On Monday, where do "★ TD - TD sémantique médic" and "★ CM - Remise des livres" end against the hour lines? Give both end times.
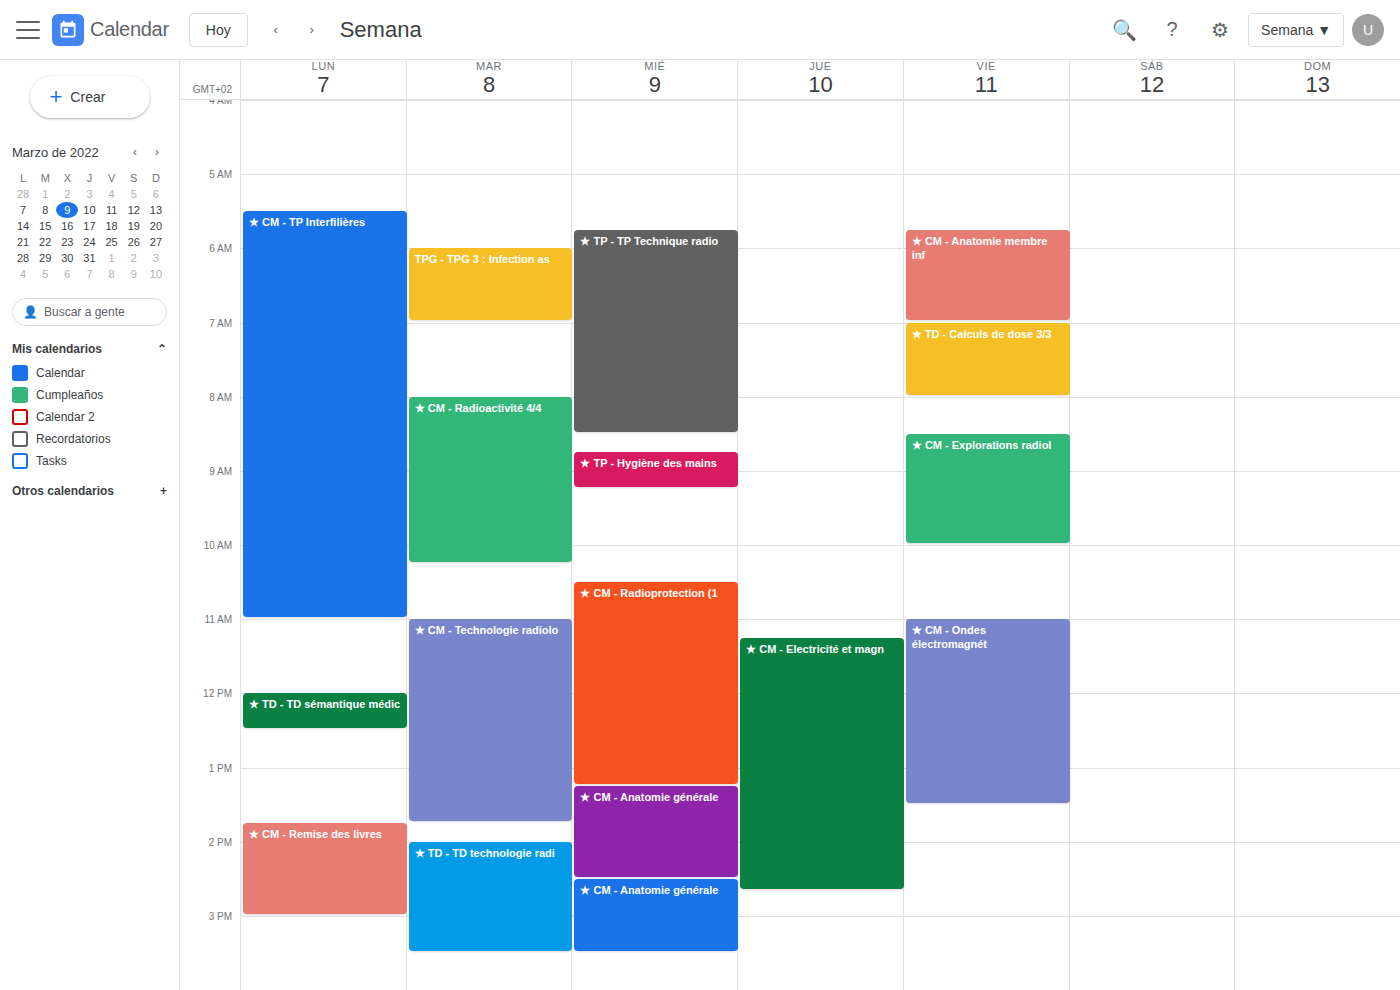
"★ TD - TD sémantique médic": 12:30, halfway between the 12:00 and 13:00 lines. "★ CM - Remise des livres": 15:00, exactly on the 15:00 line.